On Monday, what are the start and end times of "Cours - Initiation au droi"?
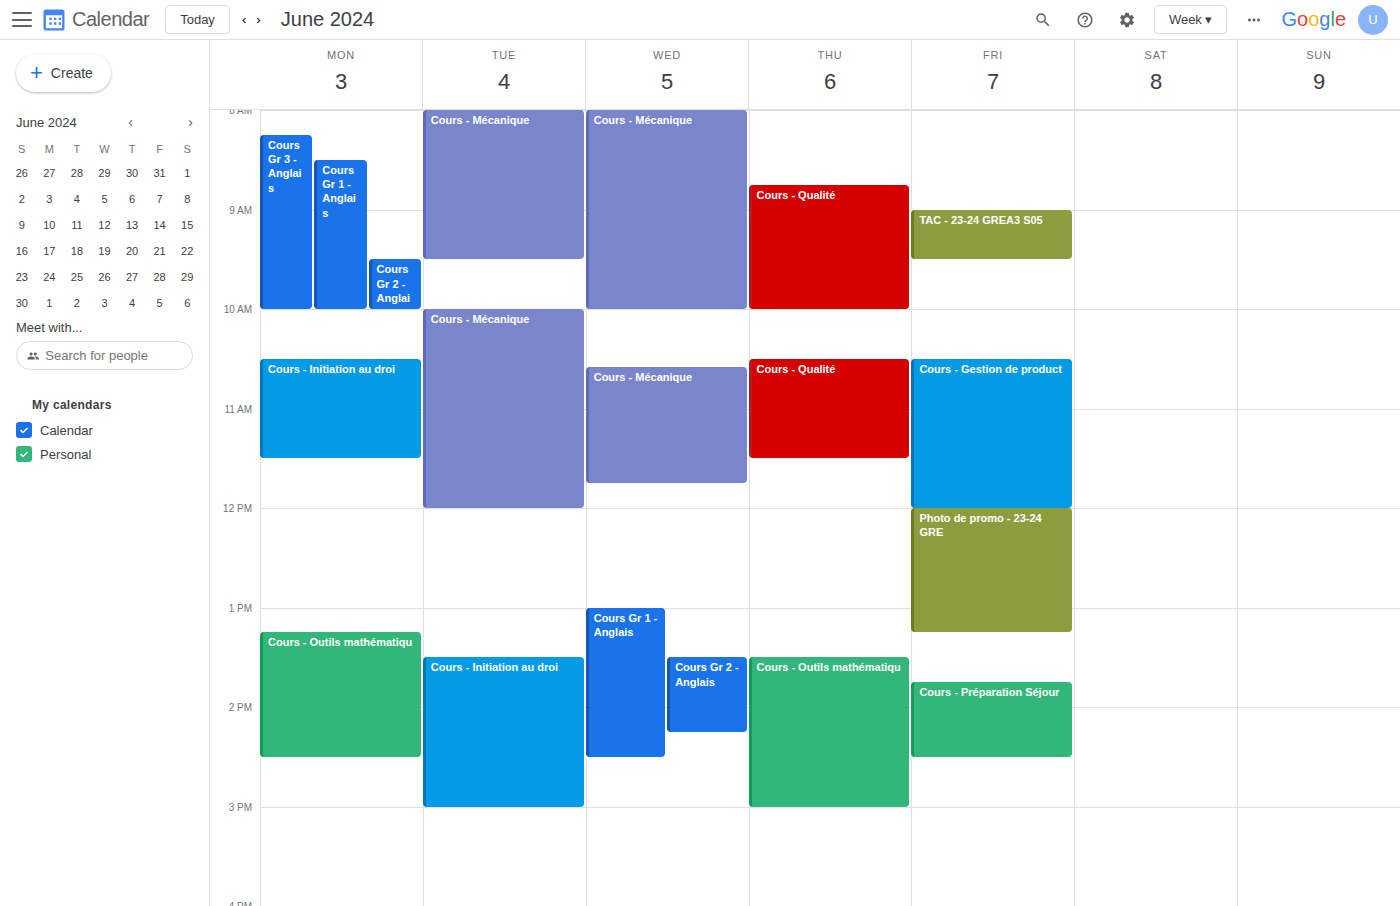
10:30 AM to 11:30 AM